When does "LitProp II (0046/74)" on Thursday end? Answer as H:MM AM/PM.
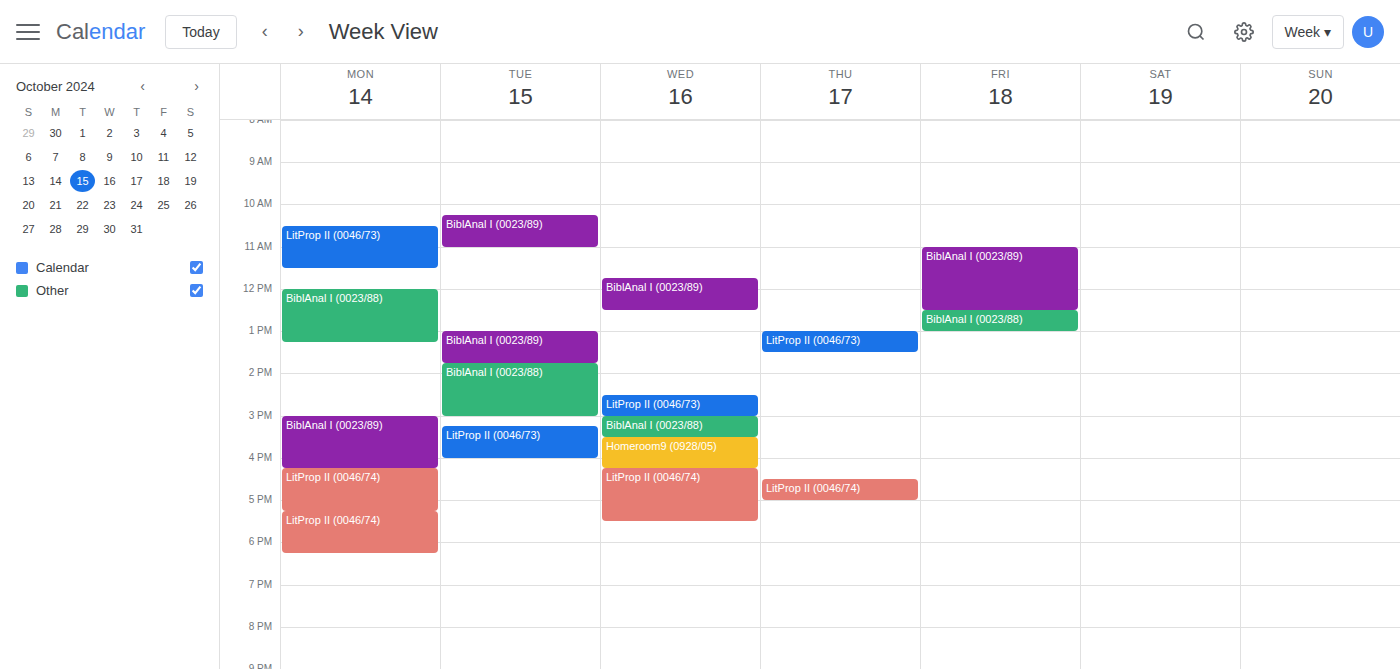
5:00 PM